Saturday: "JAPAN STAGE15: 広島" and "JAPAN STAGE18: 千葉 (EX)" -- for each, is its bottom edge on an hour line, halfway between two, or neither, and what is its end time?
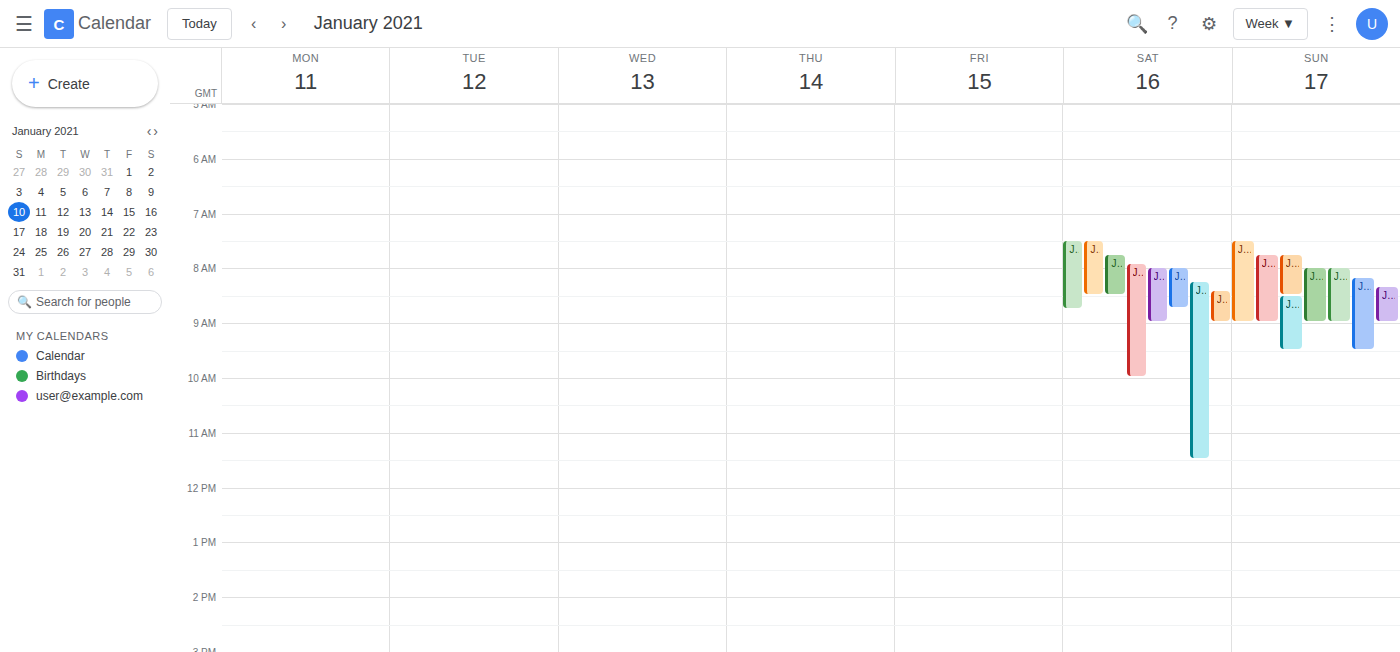
"JAPAN STAGE15: 広島": 9:00 AM, exactly on the 9 AM line. "JAPAN STAGE18: 千葉 (EX)": 10:00 AM, exactly on the 10 AM line.